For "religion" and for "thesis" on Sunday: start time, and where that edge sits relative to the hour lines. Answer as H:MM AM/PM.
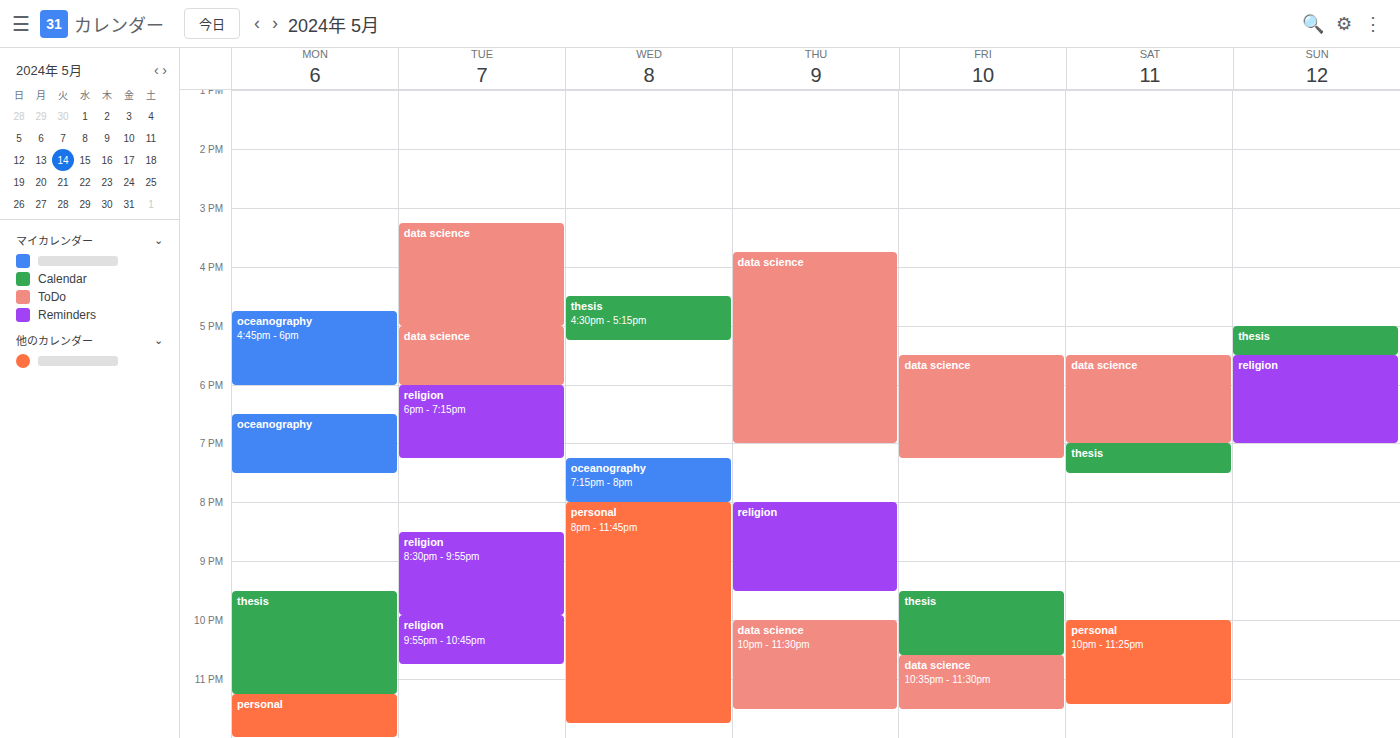
"religion": 5:30 PM, halfway between the 5 PM and 6 PM lines. "thesis": 5:00 PM, exactly on the 5 PM line.